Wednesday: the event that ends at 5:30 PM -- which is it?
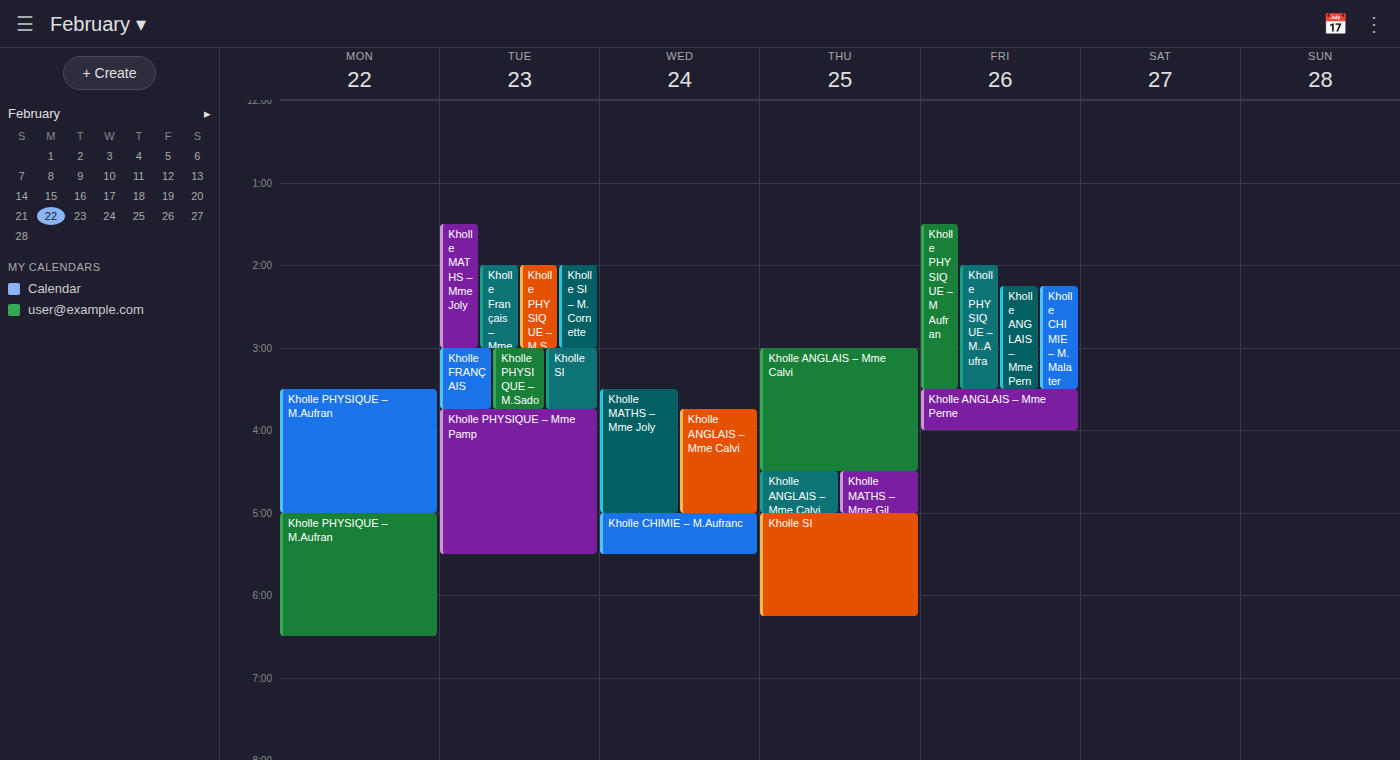
"Kholle CHIMIE – M.Aufranc"